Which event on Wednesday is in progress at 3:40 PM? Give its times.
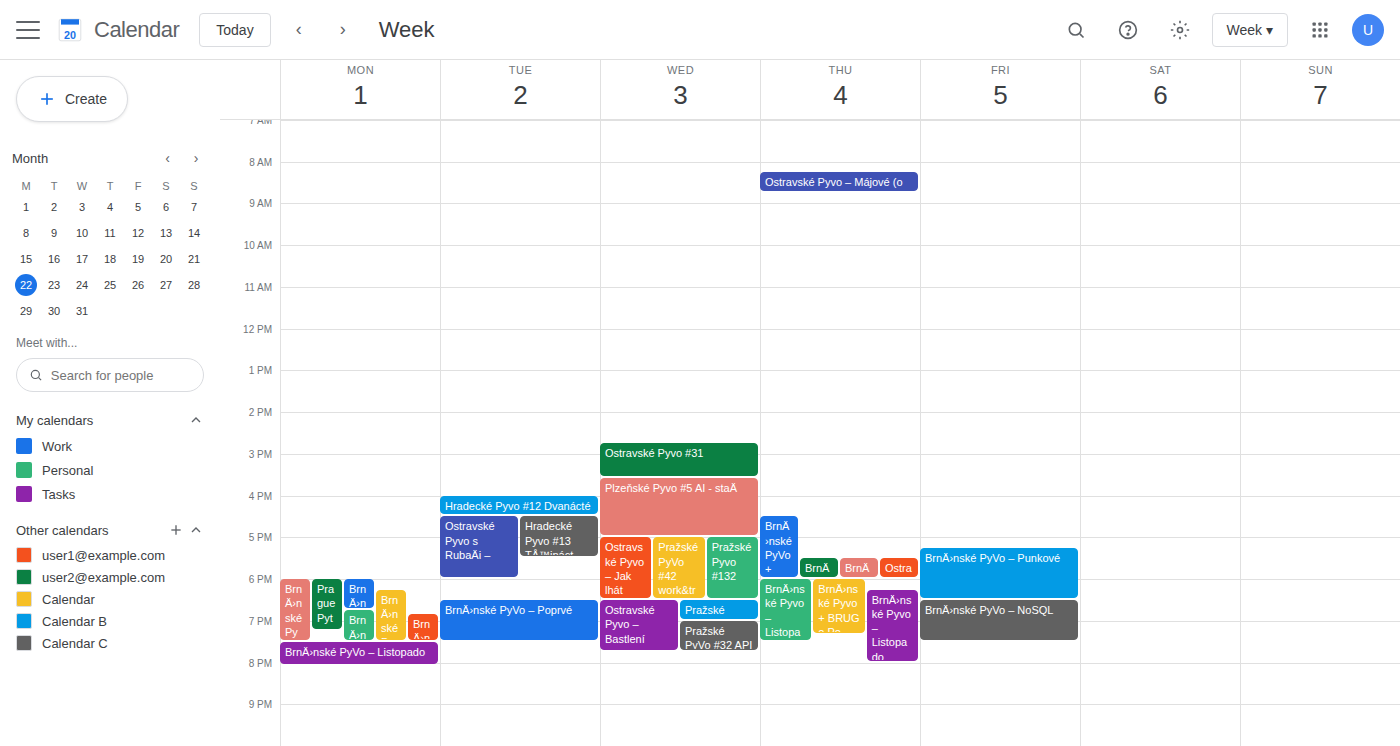
"Plzeňské Pyvo #5 AI - staÄ", 3:35 PM to 5:00 PM